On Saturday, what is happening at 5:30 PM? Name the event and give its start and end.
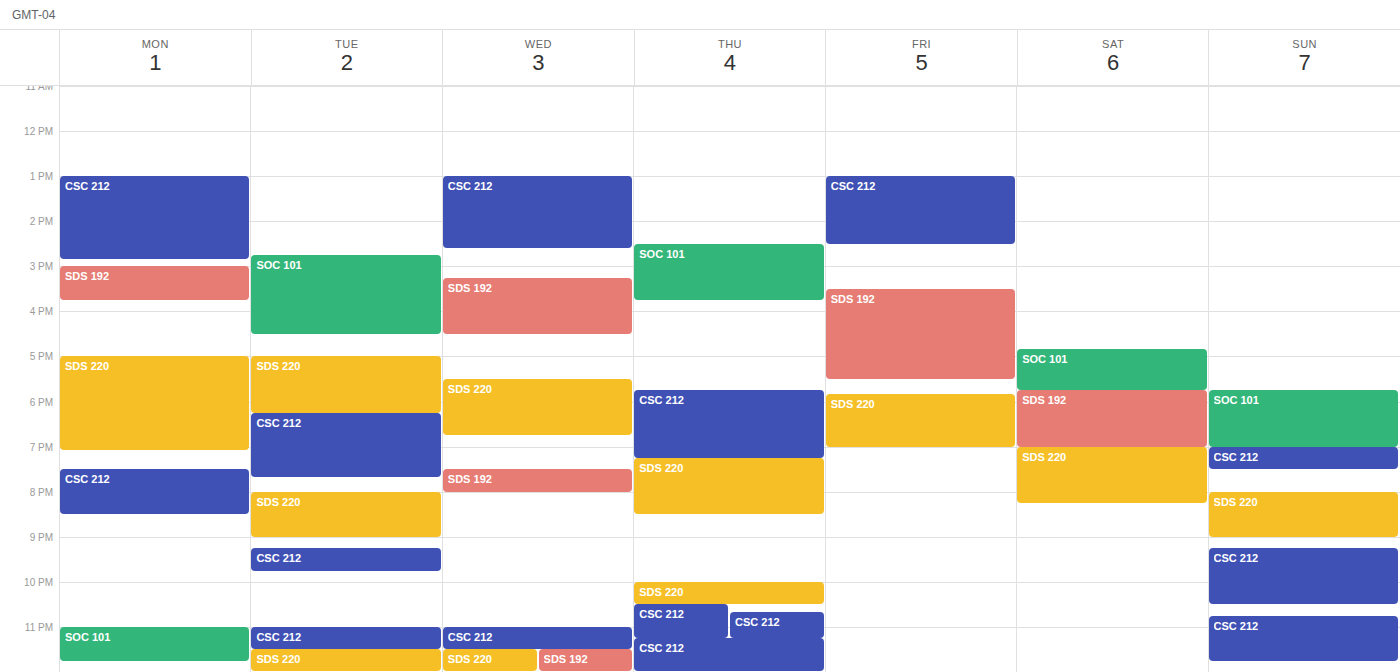
"SOC 101", 4:50 PM to 5:45 PM